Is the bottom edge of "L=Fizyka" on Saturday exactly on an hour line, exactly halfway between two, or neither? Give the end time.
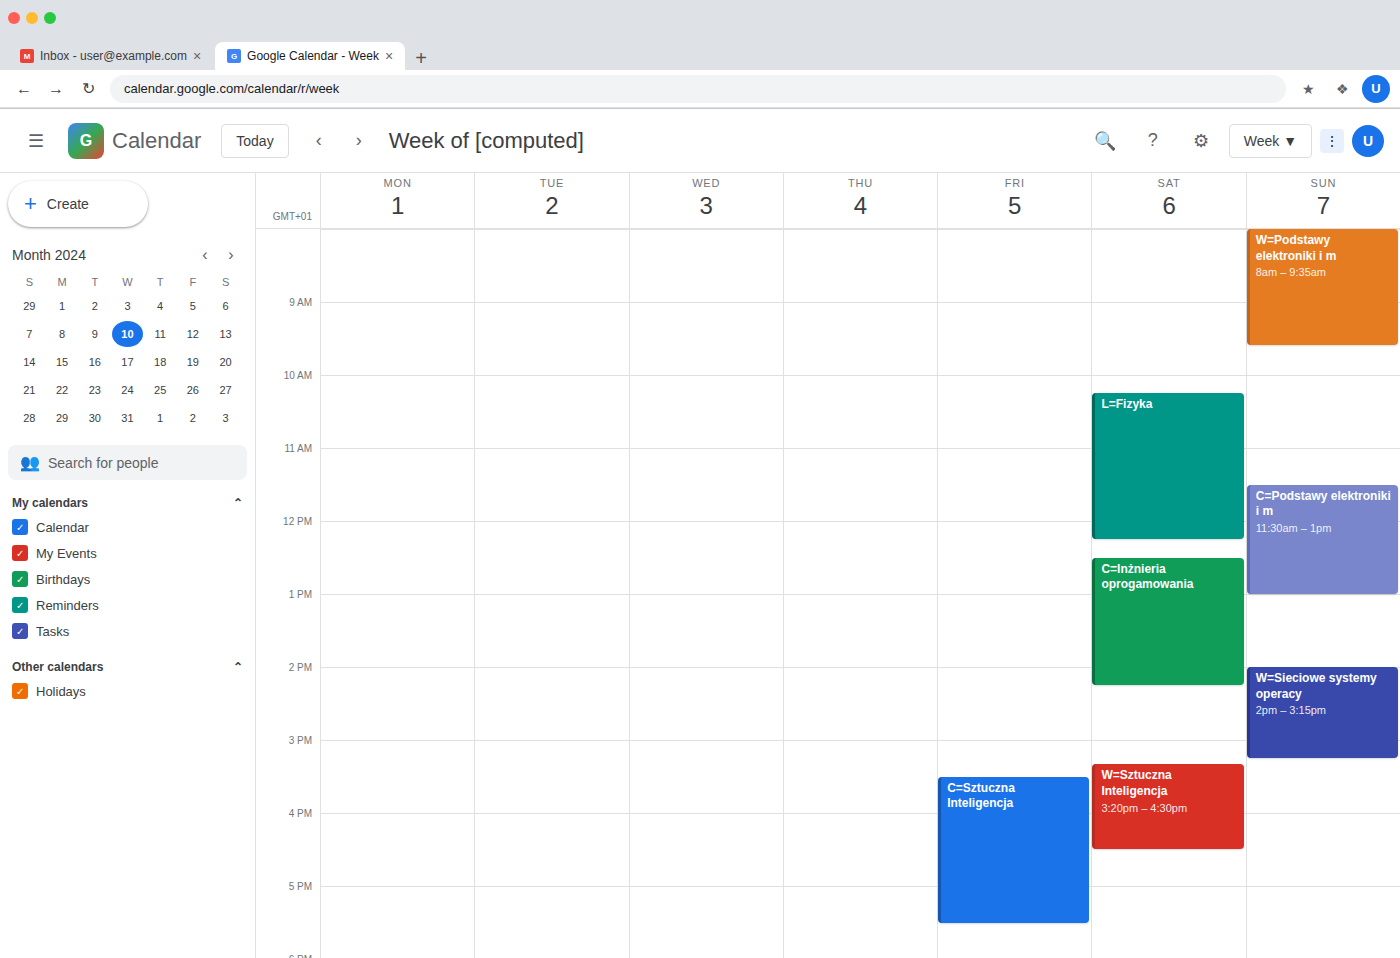
12:15 PM -- neither: a quarter of the way from the 12 PM line to the 1 PM line.